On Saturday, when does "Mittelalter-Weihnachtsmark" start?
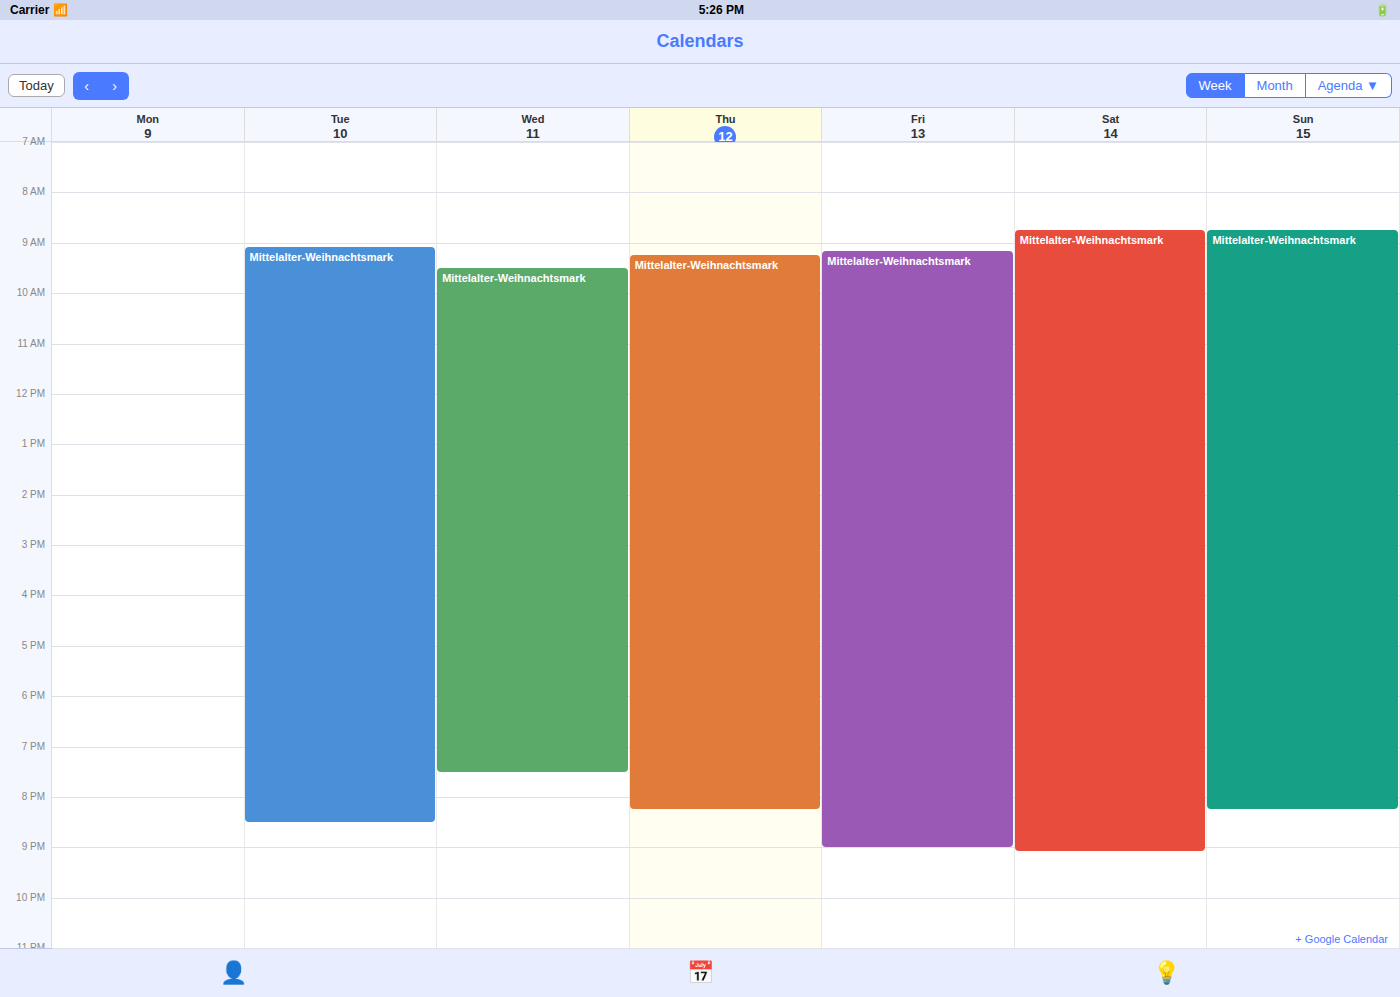
8:45 AM